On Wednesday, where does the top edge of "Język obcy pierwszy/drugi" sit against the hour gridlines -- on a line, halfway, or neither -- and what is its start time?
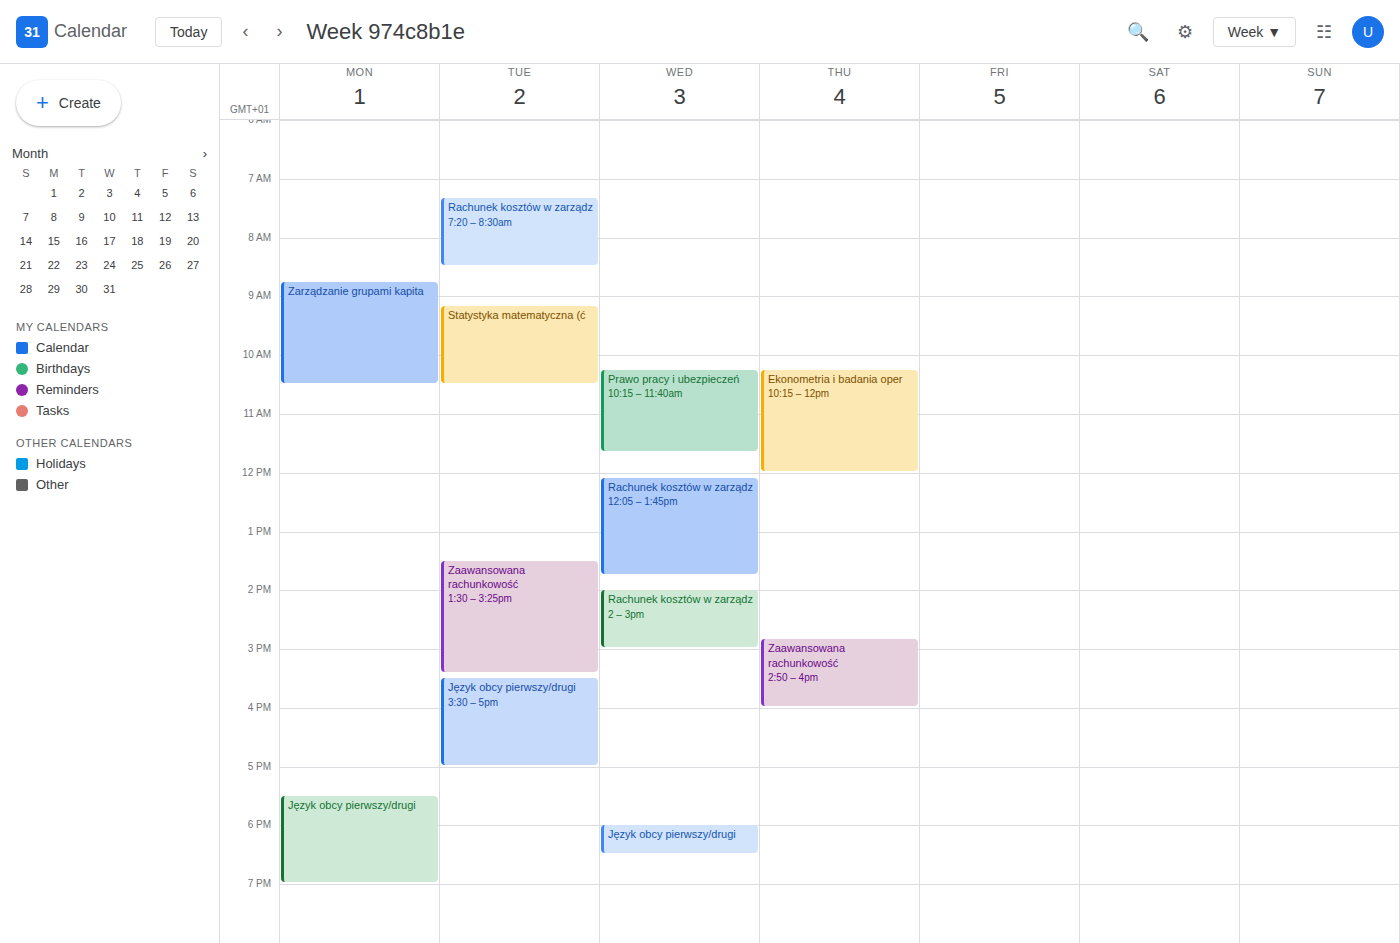
6:00 PM -- exactly on the 6 PM line.